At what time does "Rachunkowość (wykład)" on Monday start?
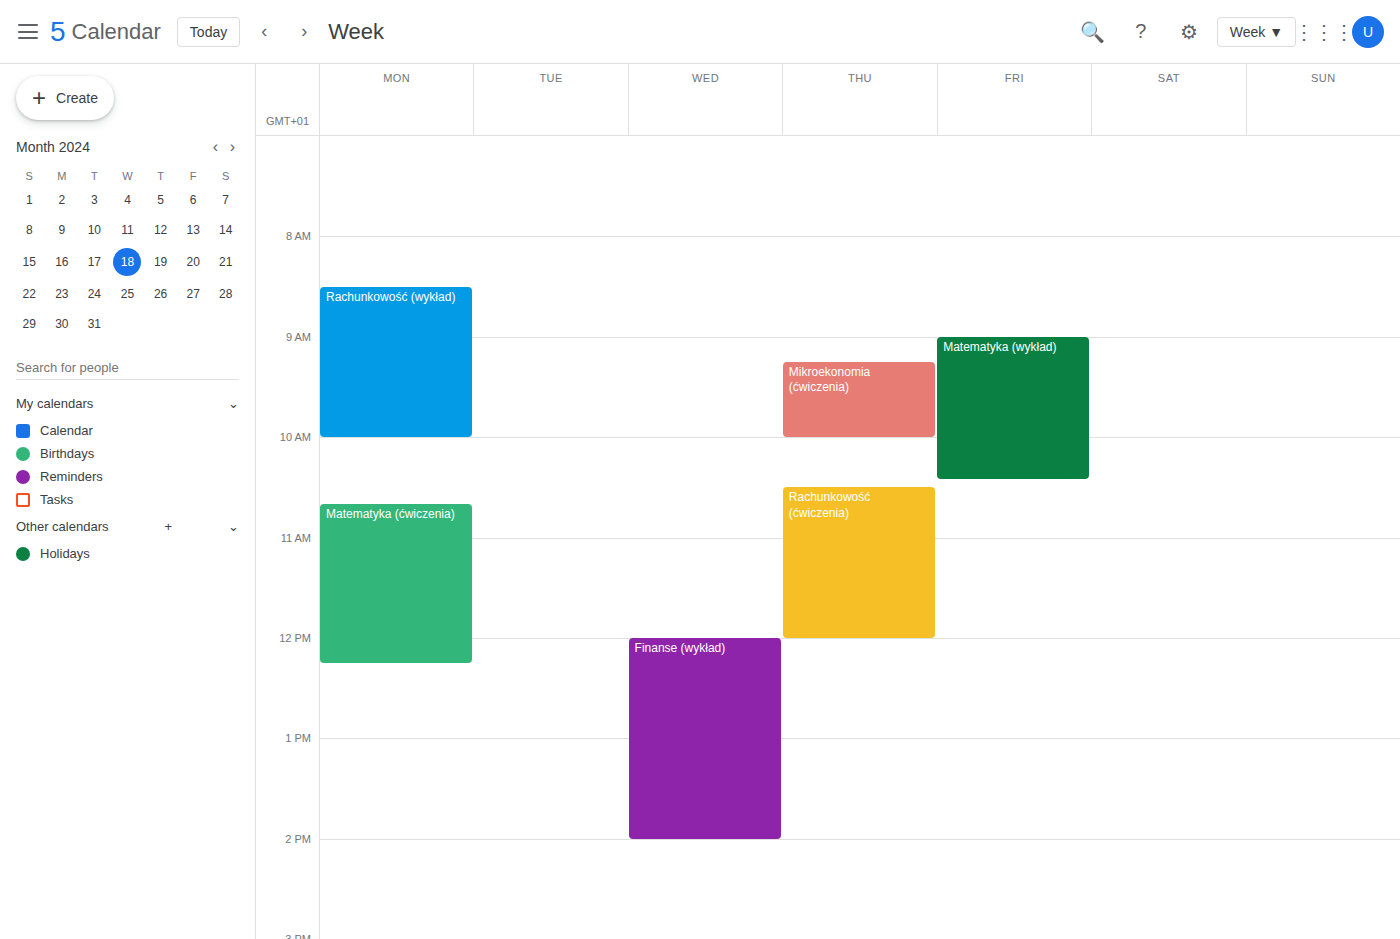
8:30 AM